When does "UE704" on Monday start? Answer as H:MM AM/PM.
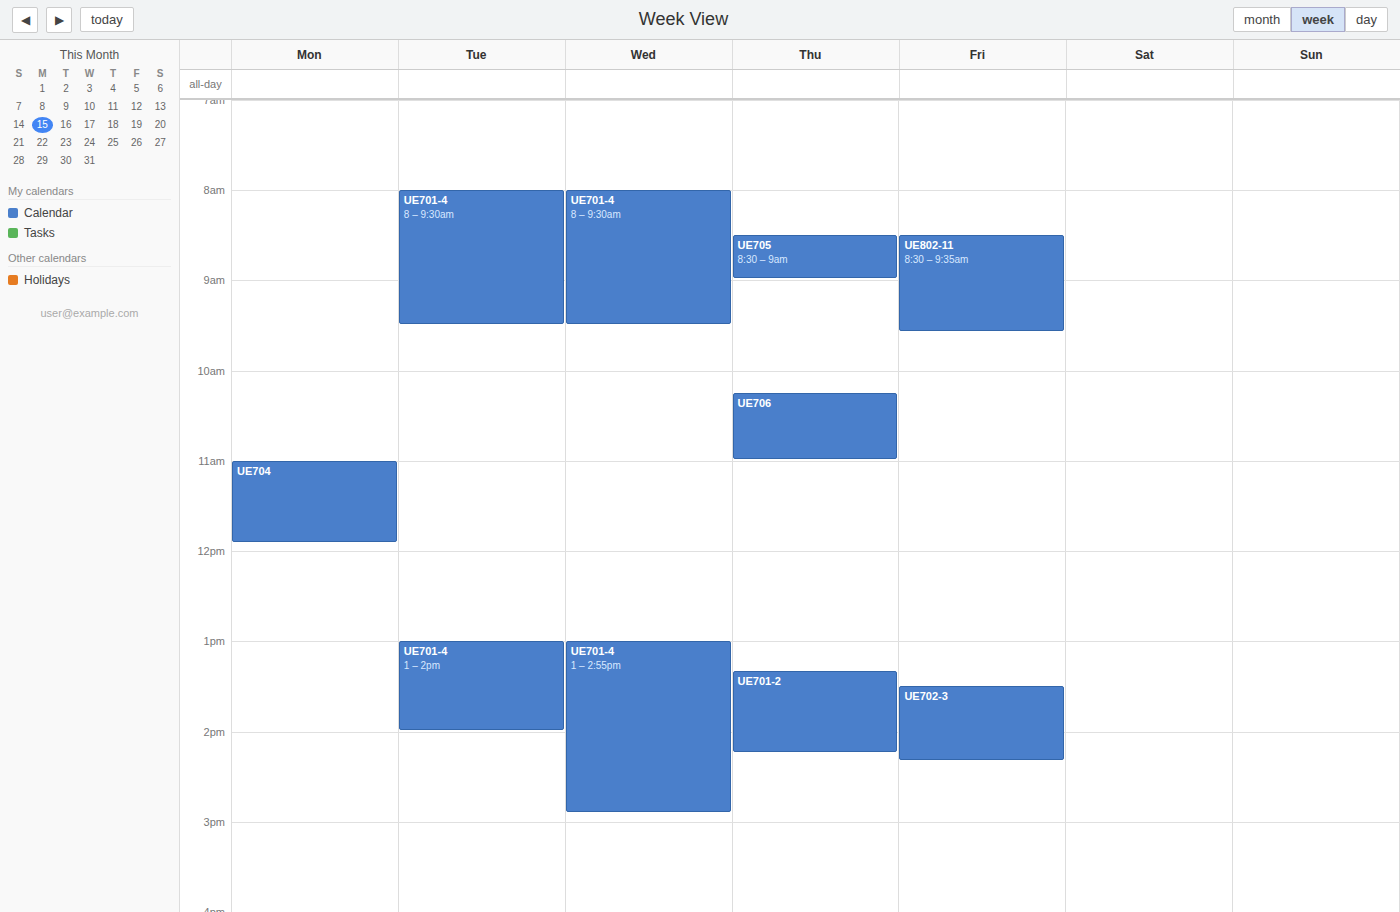
11:00 AM